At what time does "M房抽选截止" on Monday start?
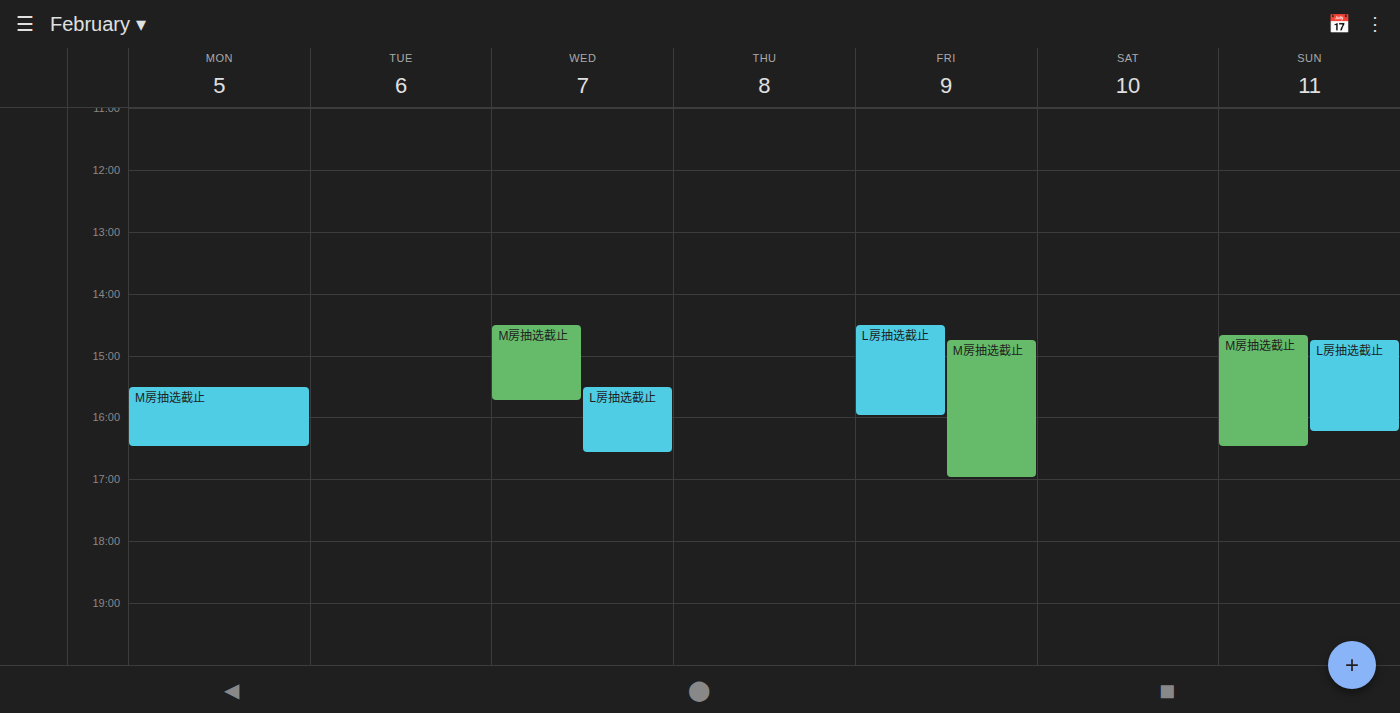
3:30 PM